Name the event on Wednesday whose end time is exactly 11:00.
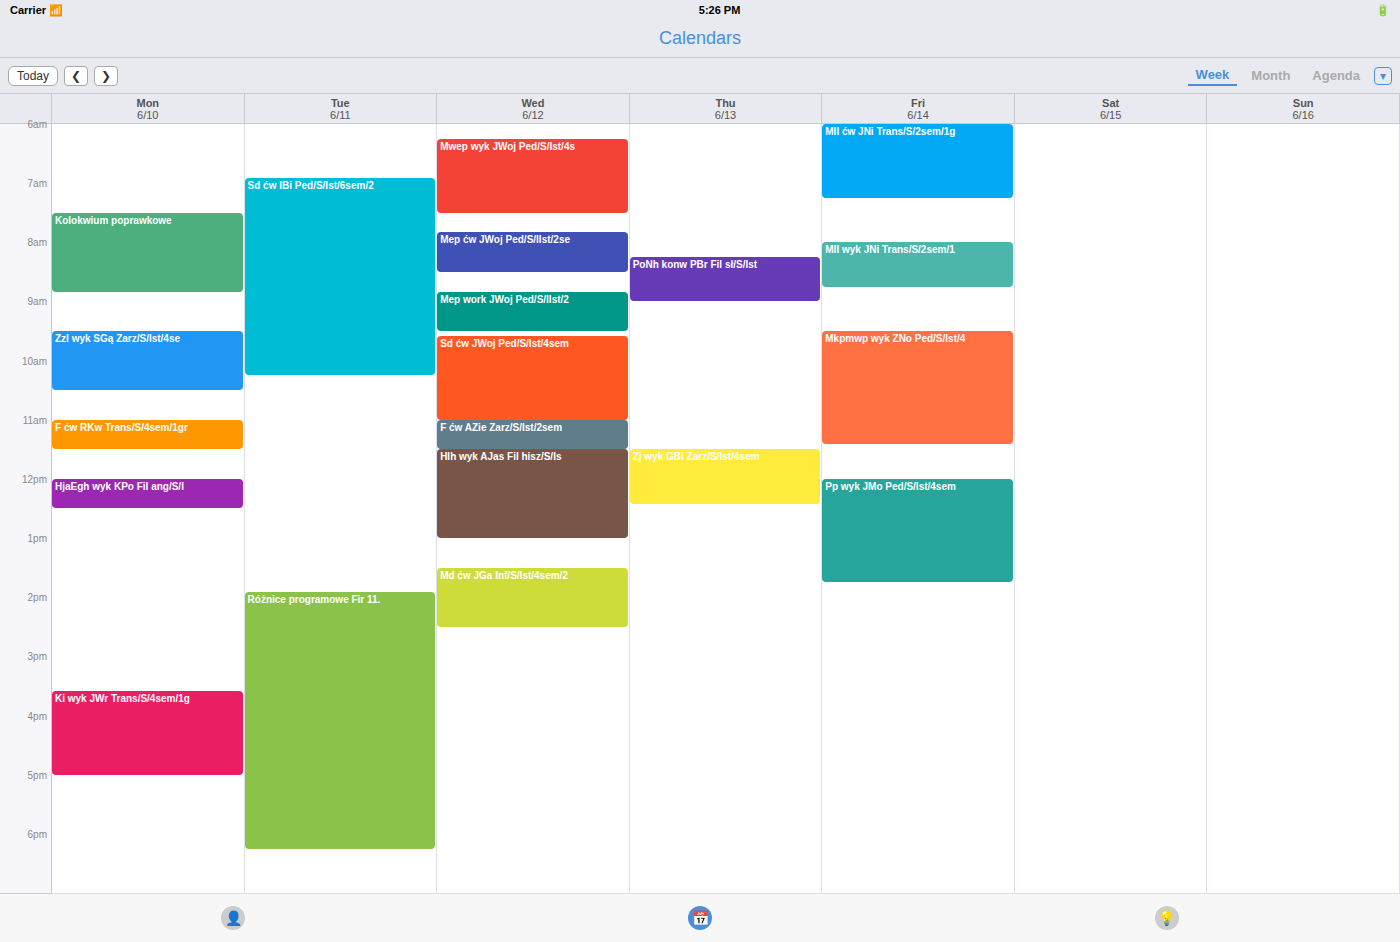
"Sd ćw JWoj Ped/S/Ist/4sem"